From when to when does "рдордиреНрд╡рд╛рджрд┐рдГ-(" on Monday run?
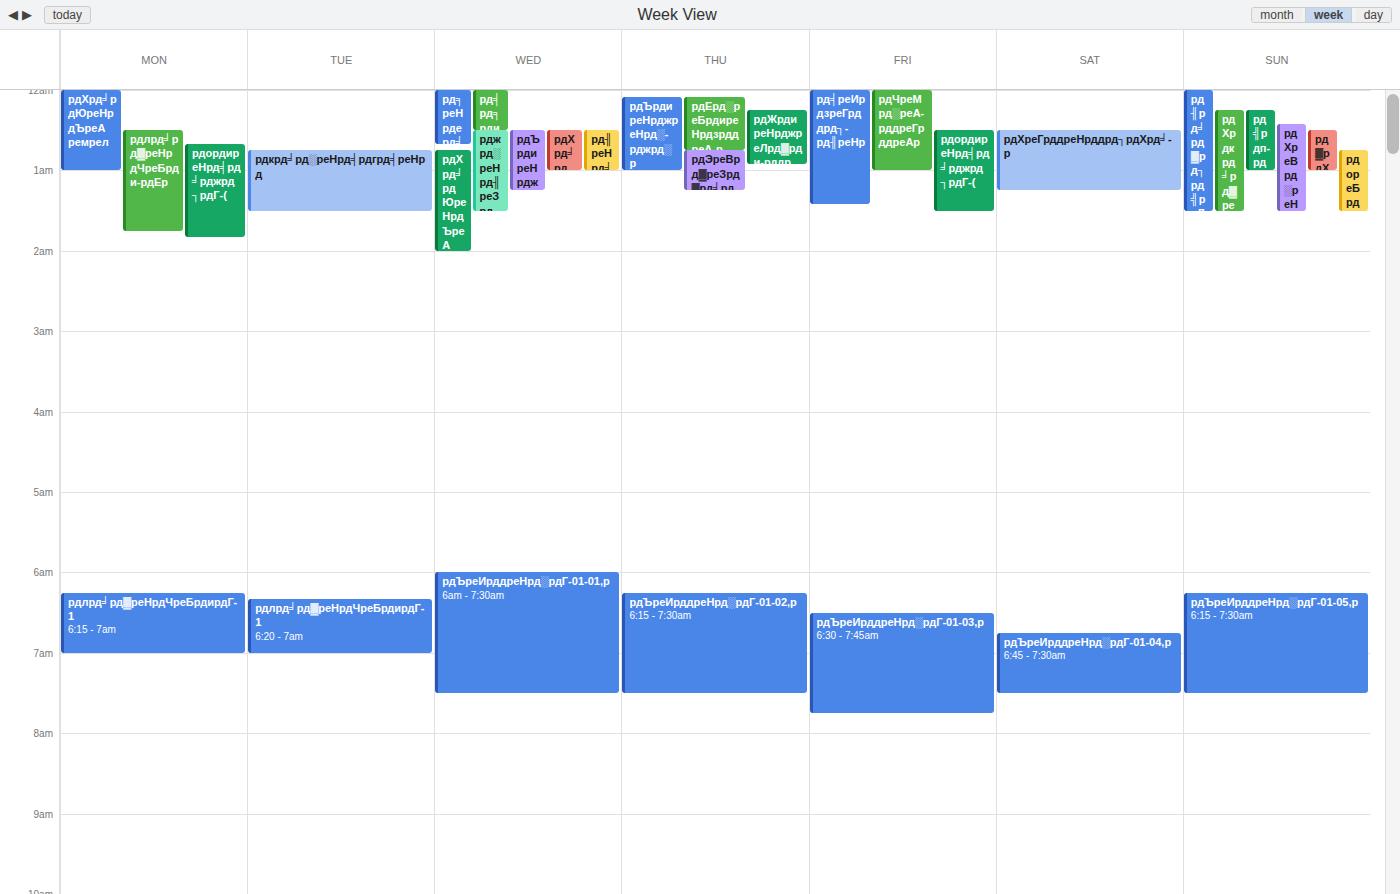
12:40 AM to 1:50 AM